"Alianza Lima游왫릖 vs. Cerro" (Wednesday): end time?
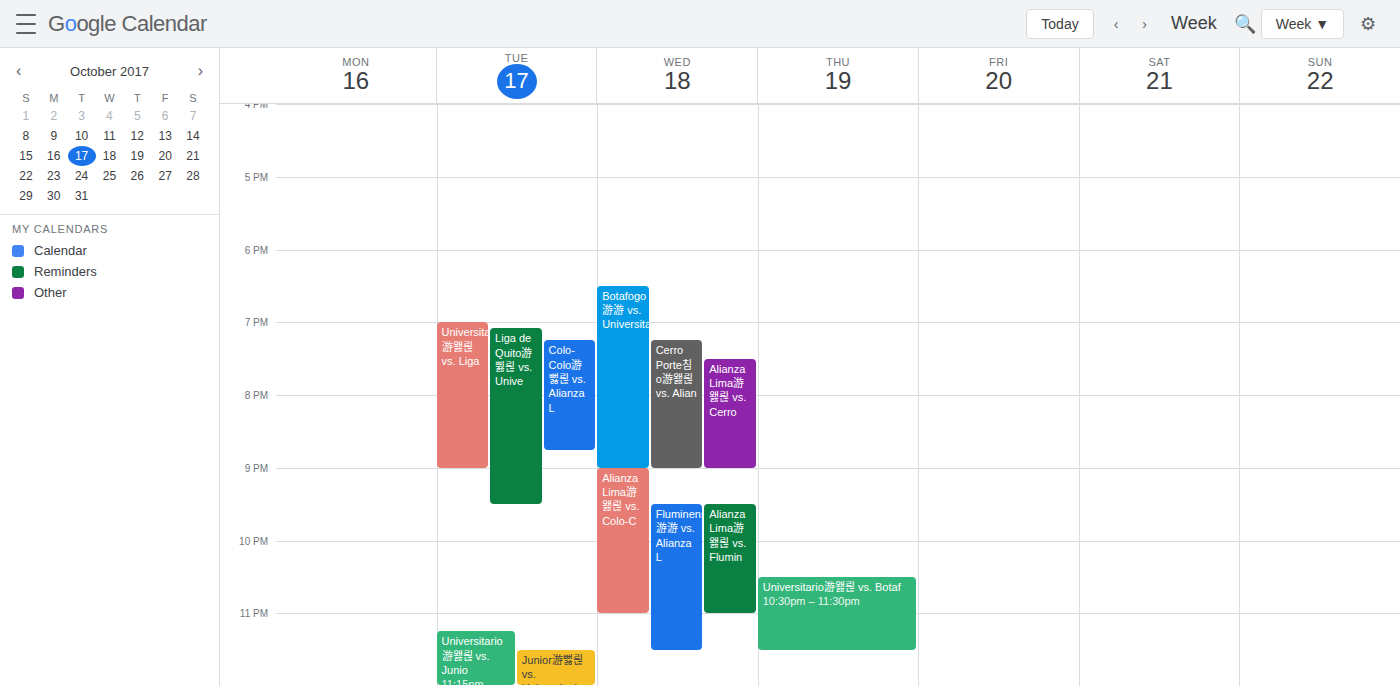
21:00